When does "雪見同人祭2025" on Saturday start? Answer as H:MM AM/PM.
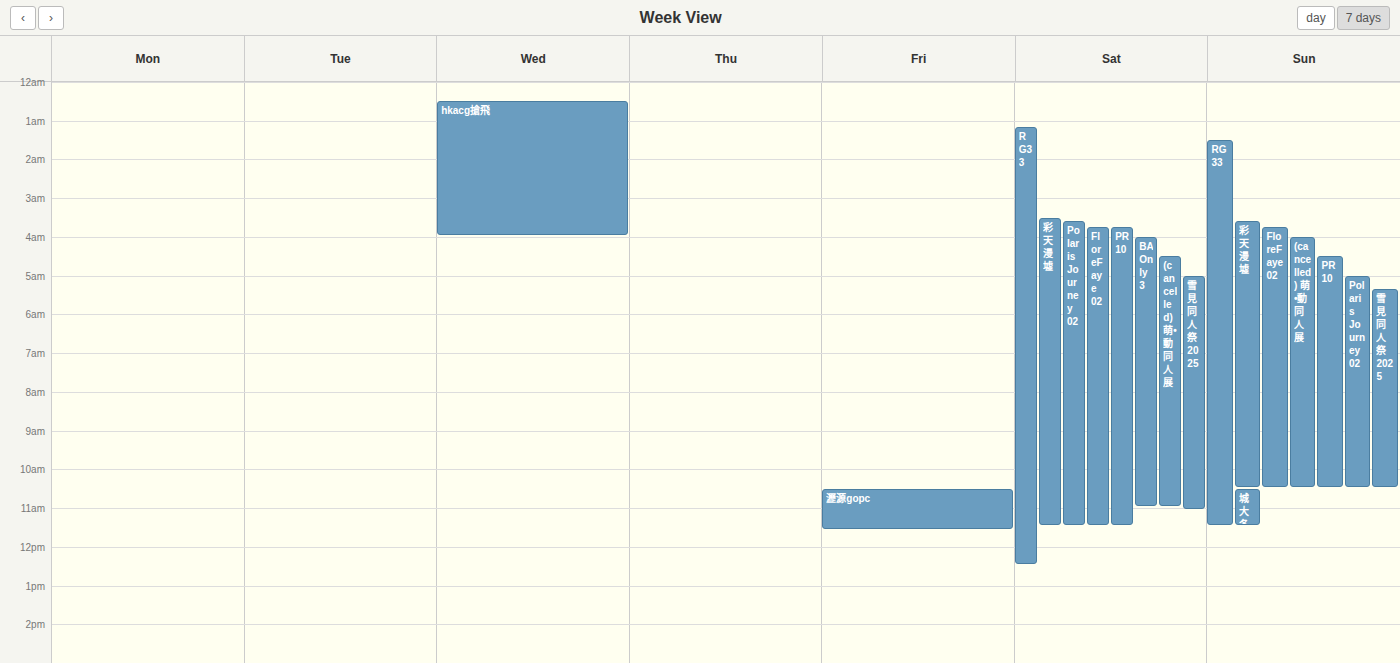
5:00 AM